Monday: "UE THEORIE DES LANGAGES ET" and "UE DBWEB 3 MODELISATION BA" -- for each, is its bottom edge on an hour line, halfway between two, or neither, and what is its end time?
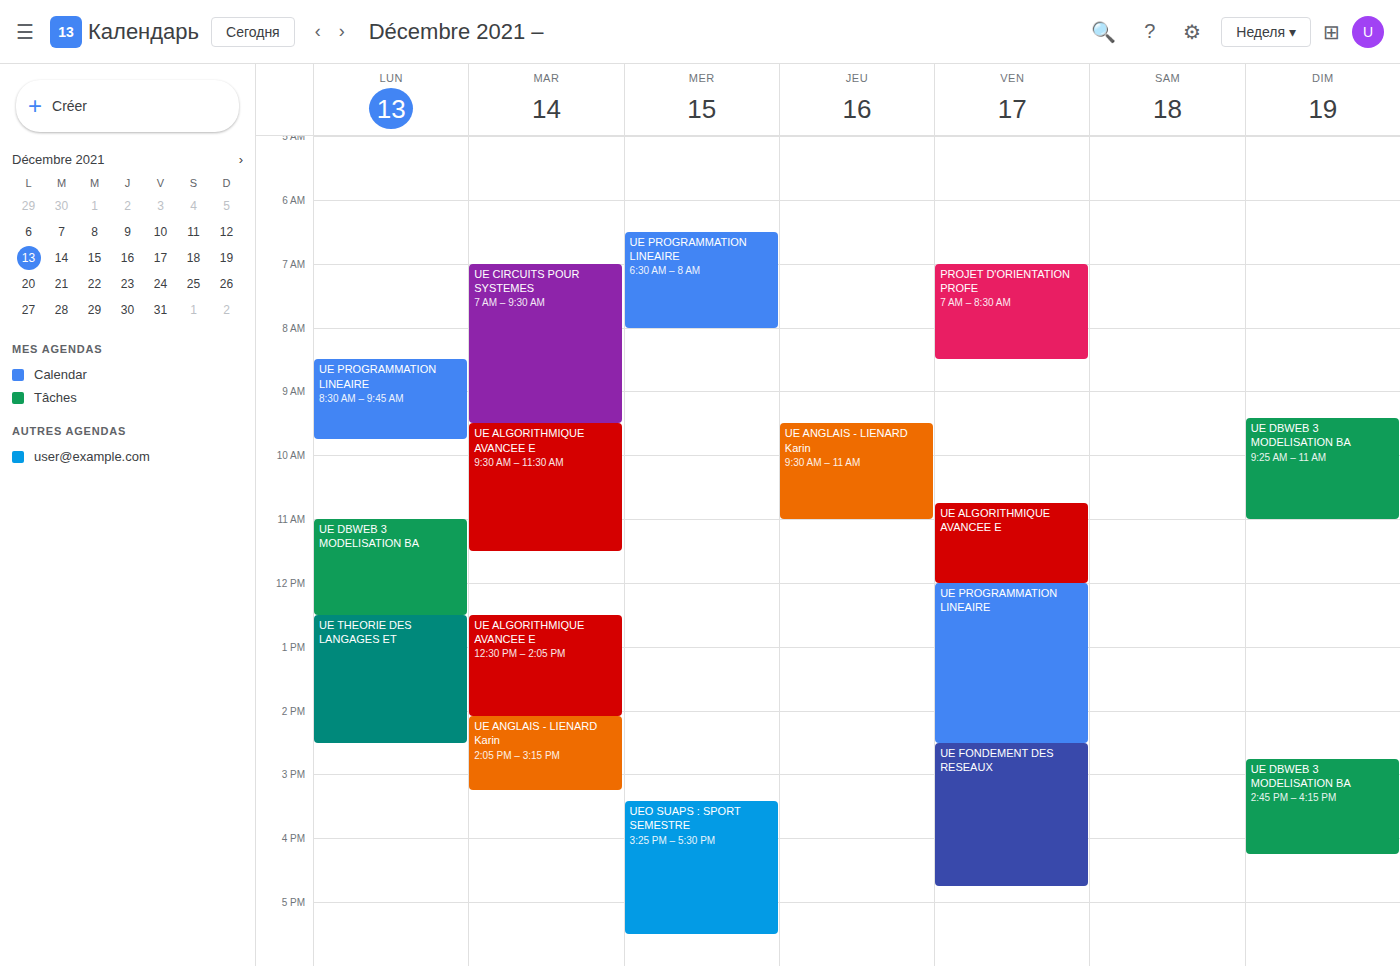
"UE THEORIE DES LANGAGES ET": 2:30 PM, halfway between the 2 PM and 3 PM lines. "UE DBWEB 3 MODELISATION BA": 12:30 PM, halfway between the 12 PM and 1 PM lines.